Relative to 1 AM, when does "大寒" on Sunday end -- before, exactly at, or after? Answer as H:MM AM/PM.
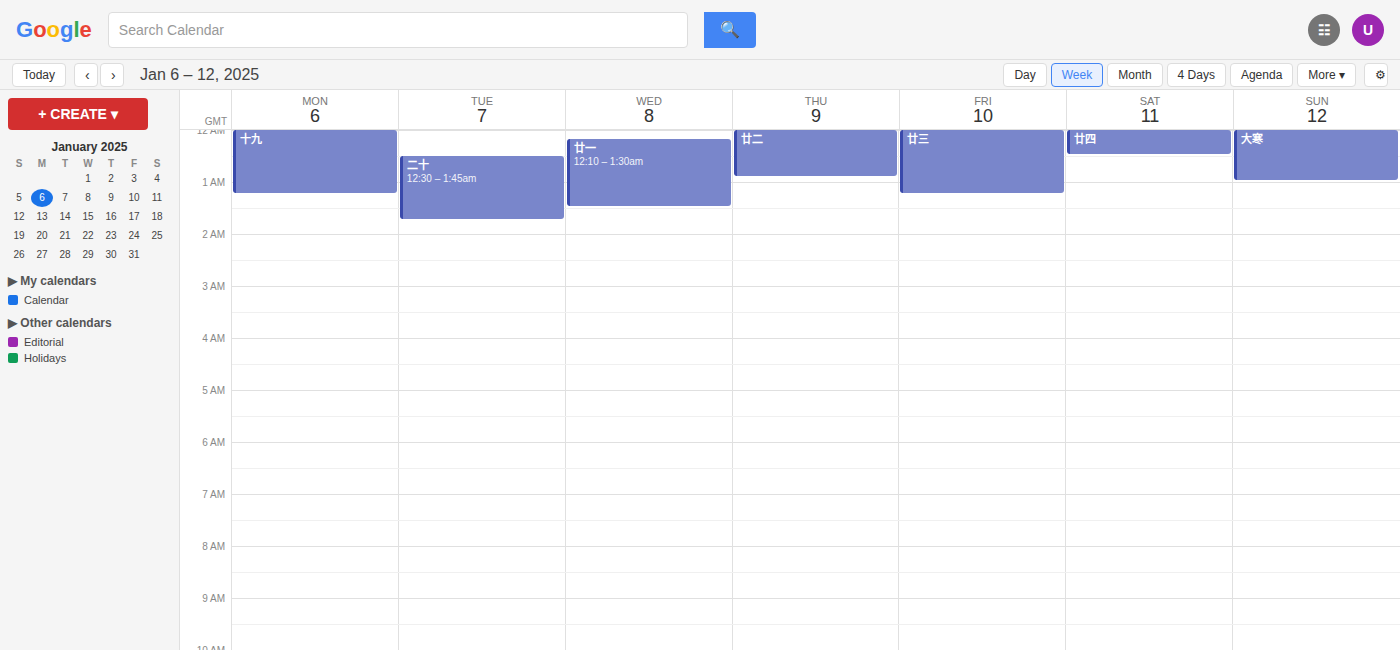
1:00 AM -- exactly at 1 AM, on the 1 AM line.